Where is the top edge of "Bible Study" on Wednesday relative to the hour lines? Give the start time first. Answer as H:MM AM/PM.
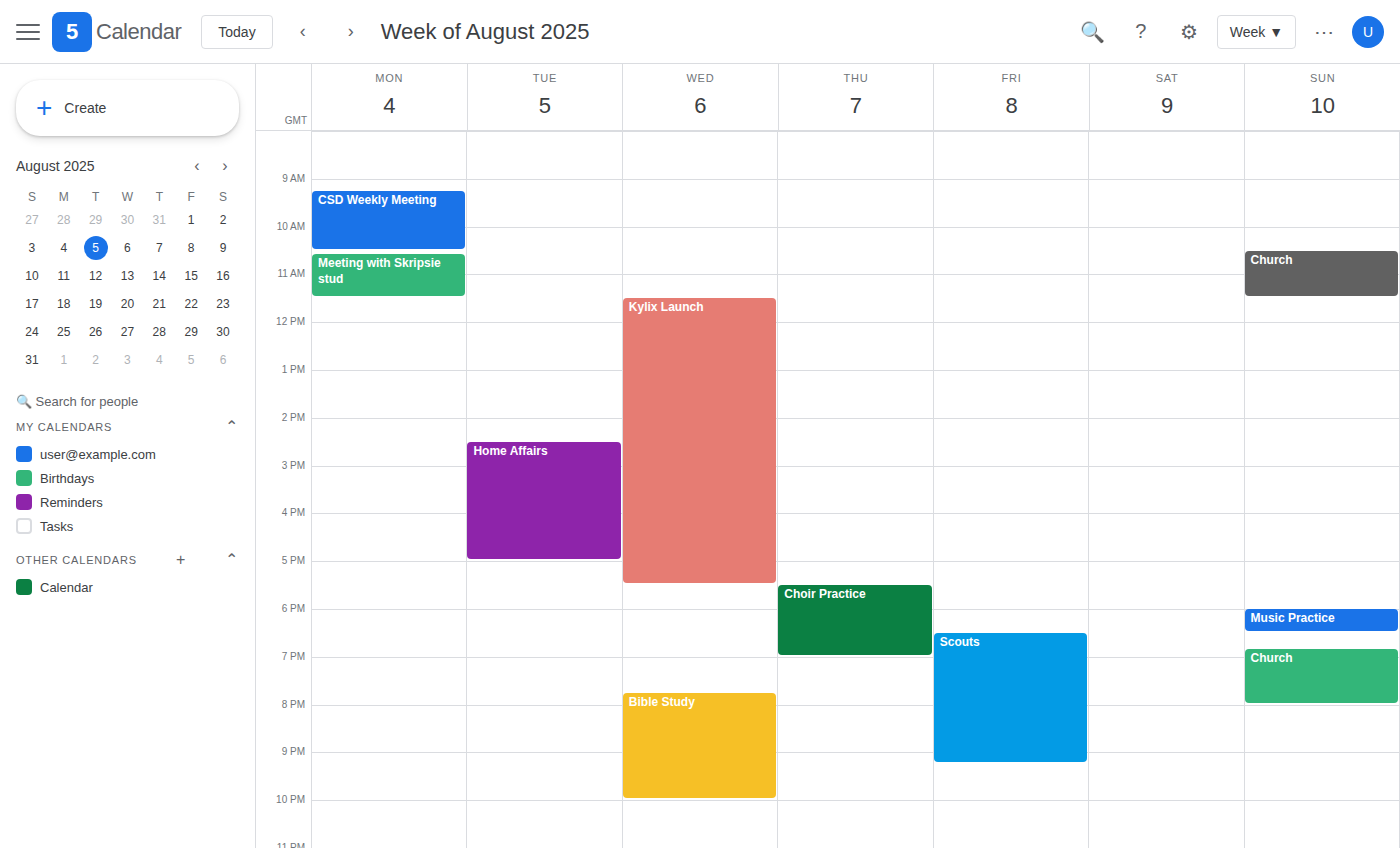
7:45 PM -- neither: three quarters of the way from the 7 PM line to the 8 PM line.